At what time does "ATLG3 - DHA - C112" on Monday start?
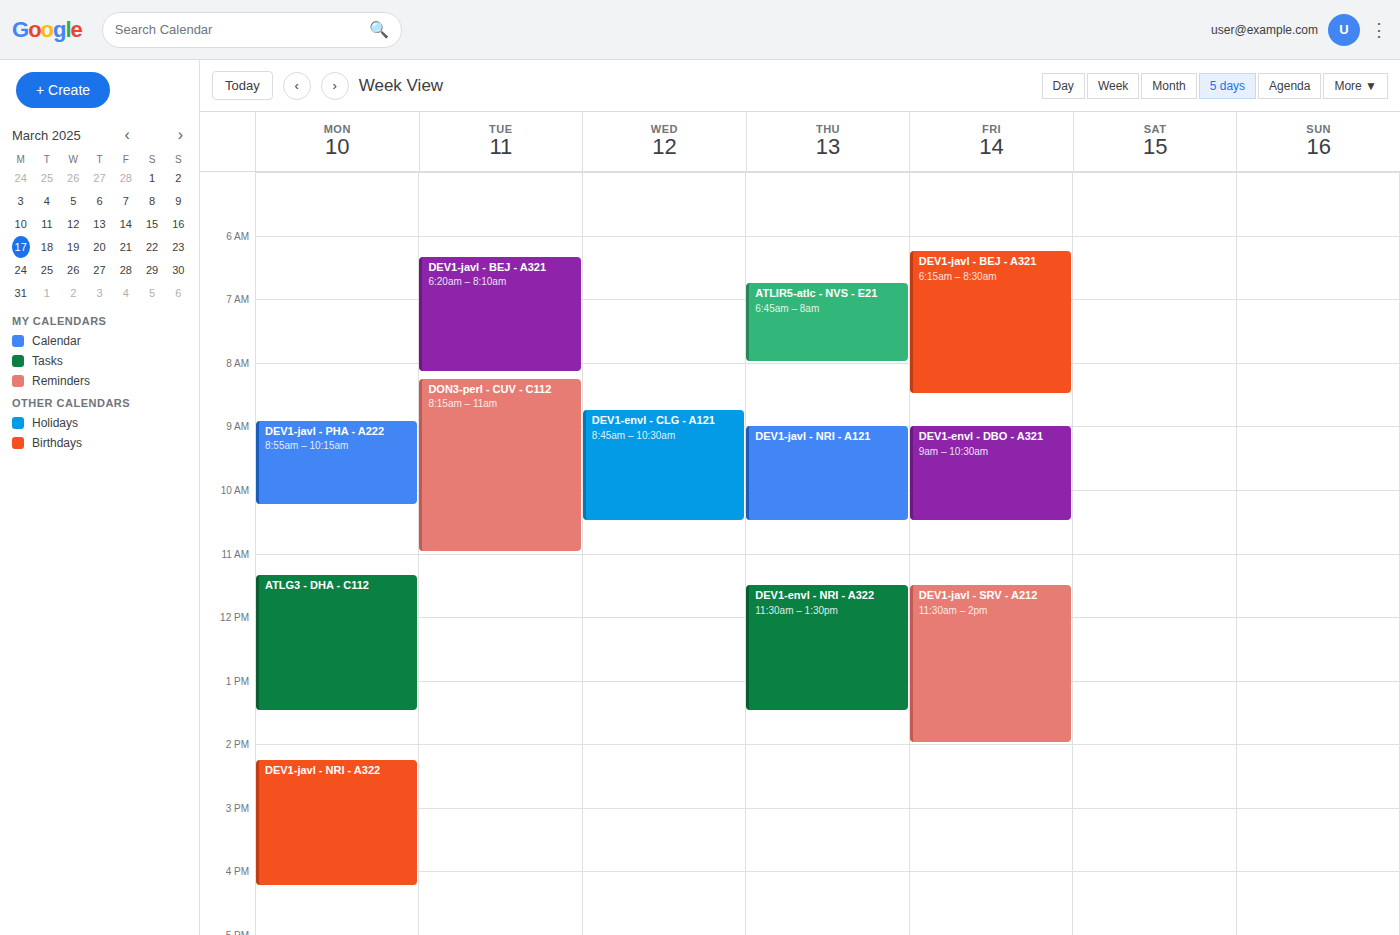
11:20 AM